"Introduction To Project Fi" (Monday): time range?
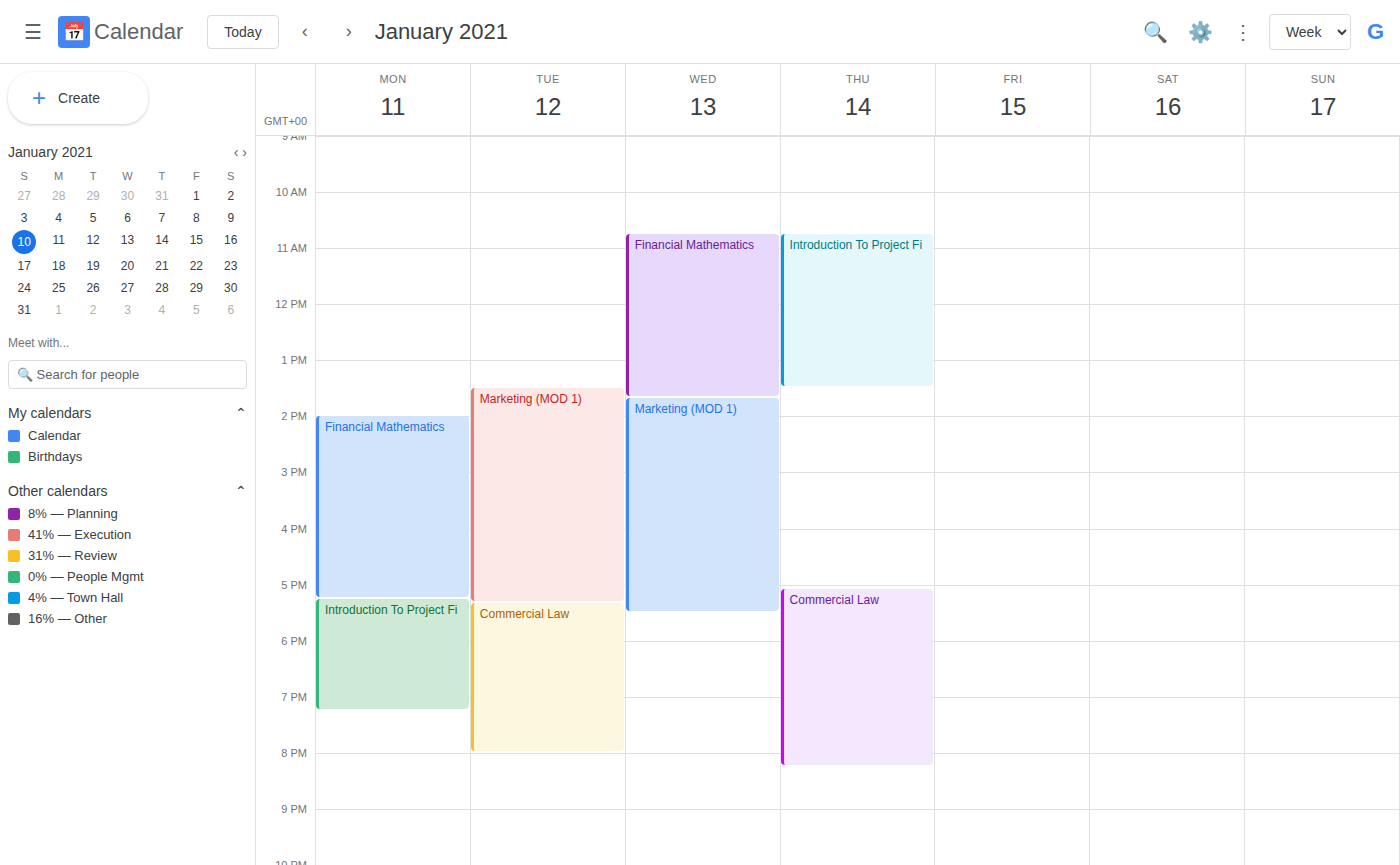
5:15 PM to 7:15 PM